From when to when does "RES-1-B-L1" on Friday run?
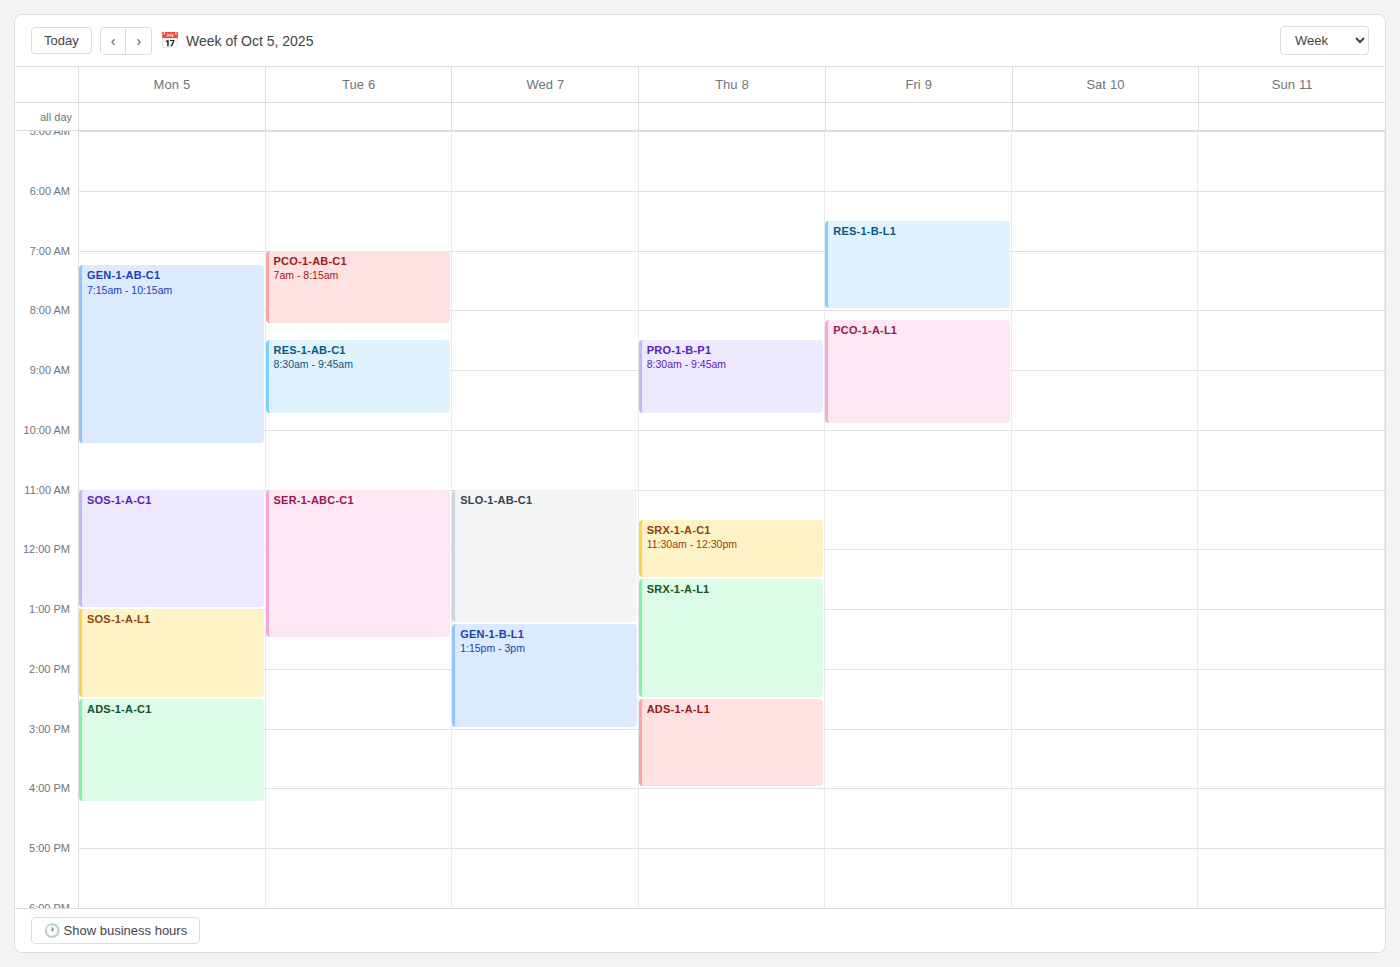
06:30 to 08:00